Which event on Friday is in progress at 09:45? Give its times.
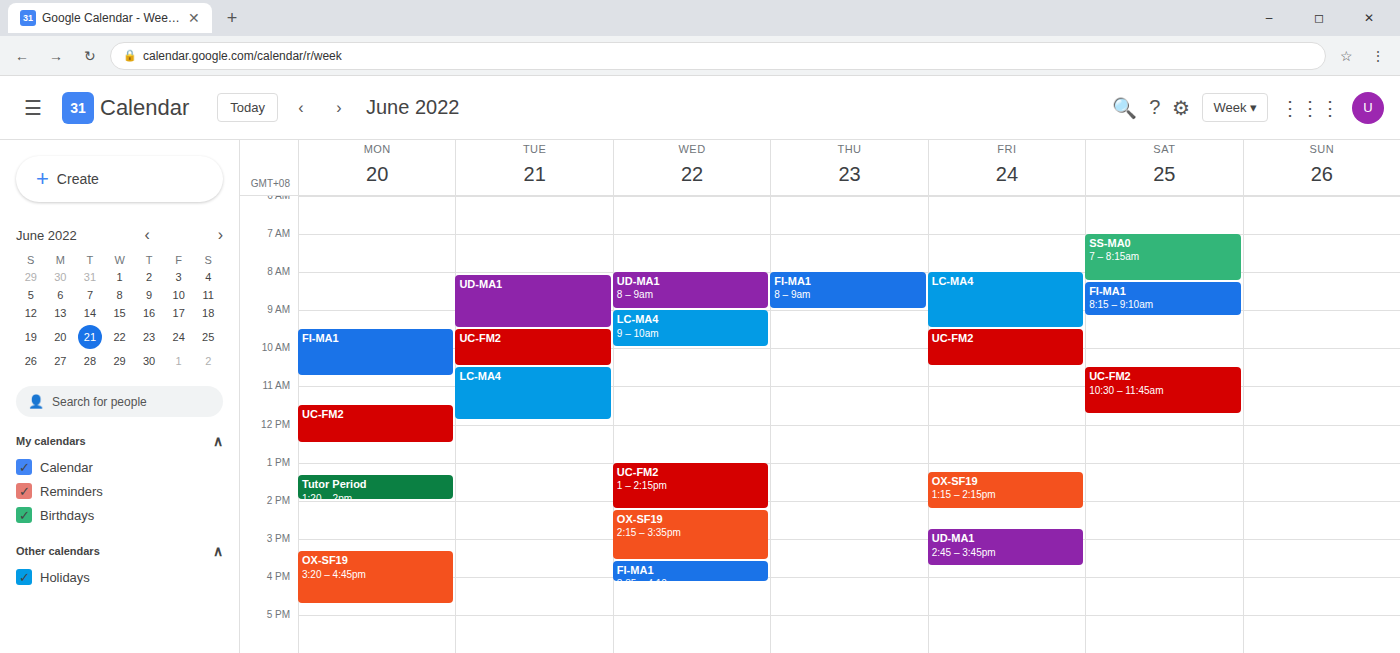
"UC-FM2", 09:30 to 10:30